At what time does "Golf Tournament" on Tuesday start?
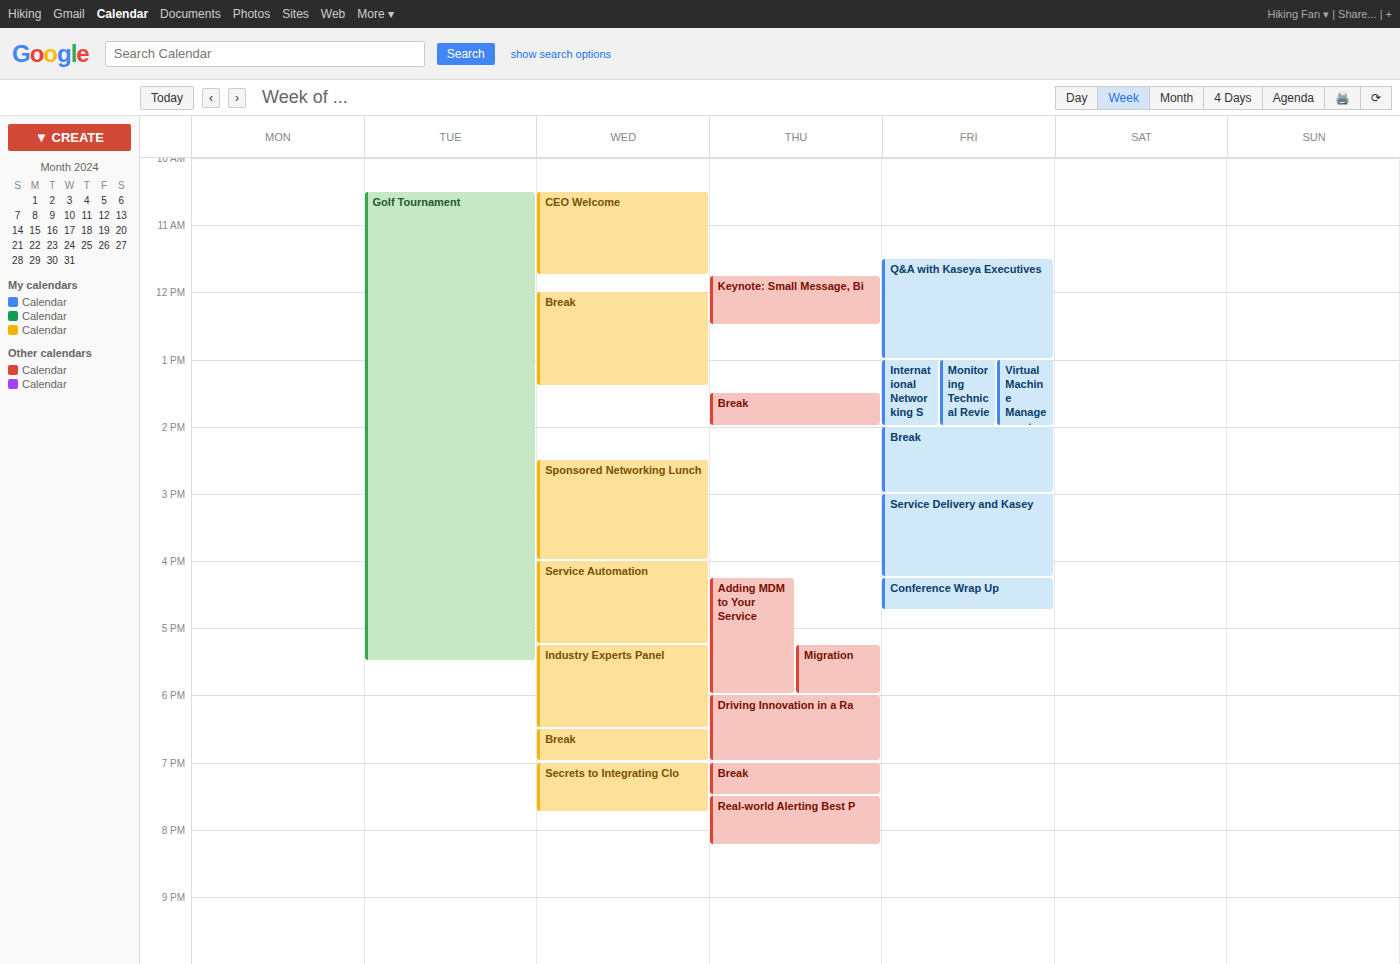
10:30 AM